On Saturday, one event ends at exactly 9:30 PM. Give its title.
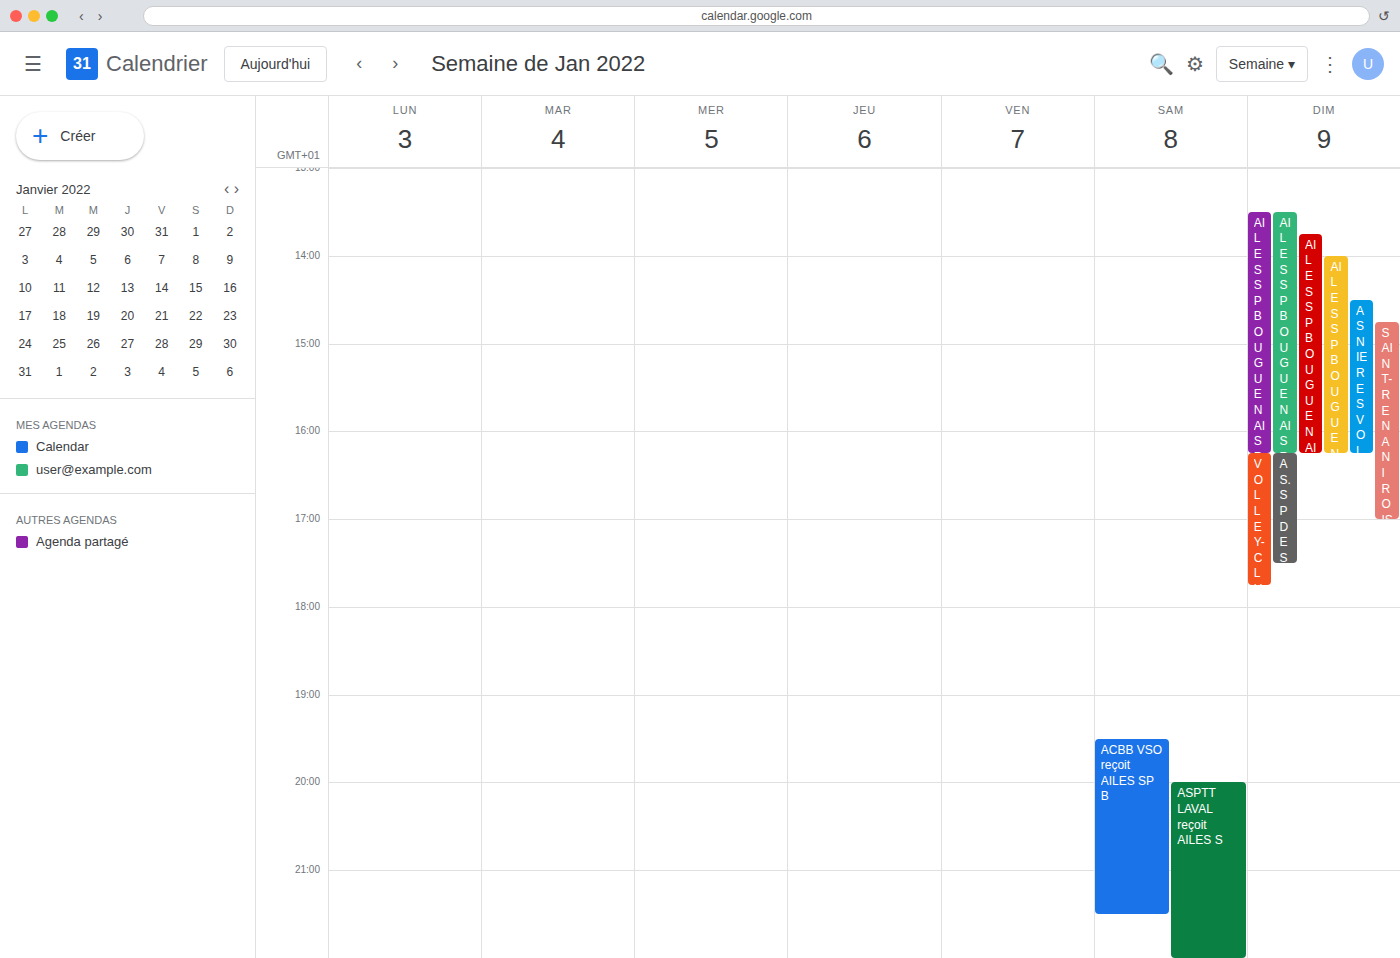
"ACBB VSO reçoit AILES SP B"